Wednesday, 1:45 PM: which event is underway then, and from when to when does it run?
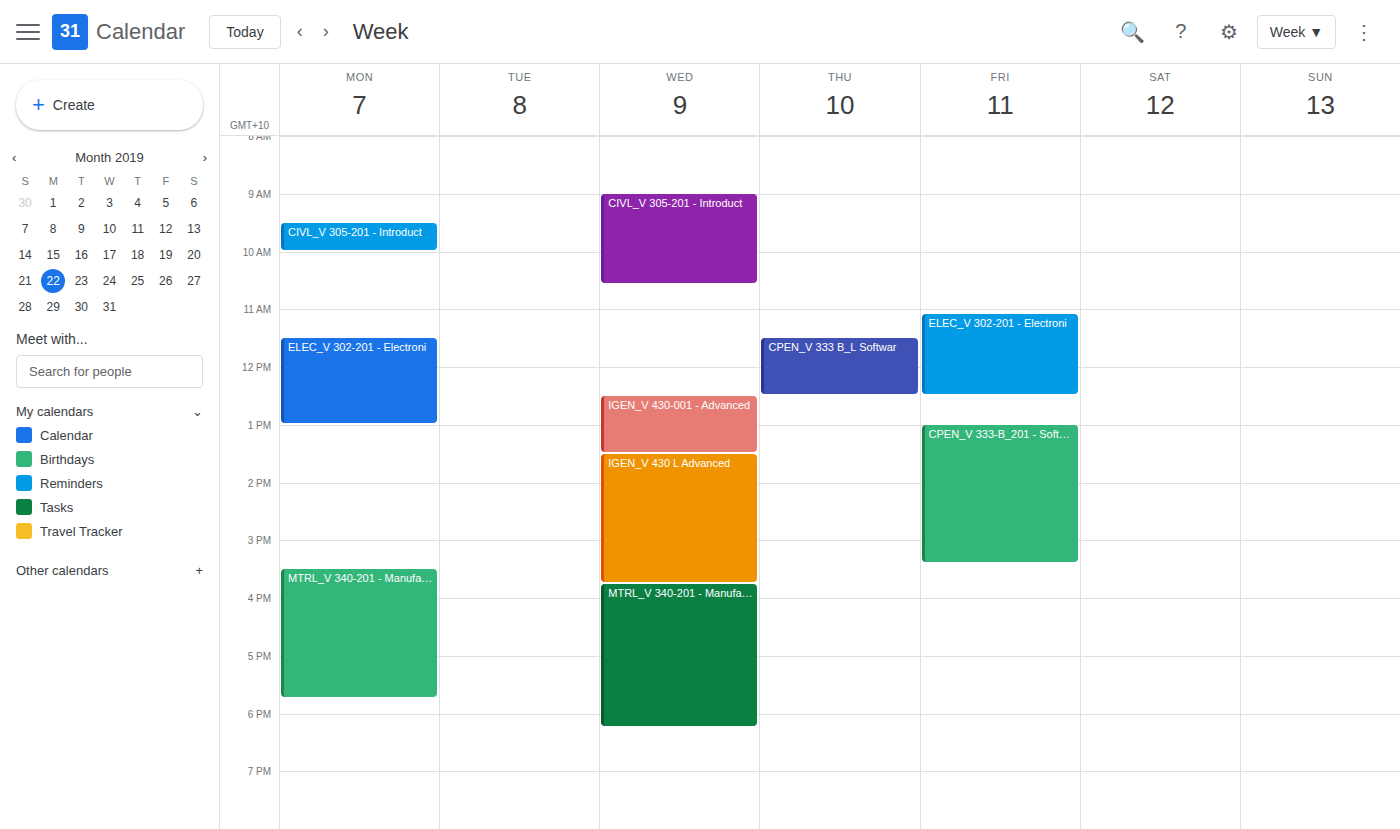
"IGEN_V 430 L Advanced", 1:30 PM to 3:45 PM